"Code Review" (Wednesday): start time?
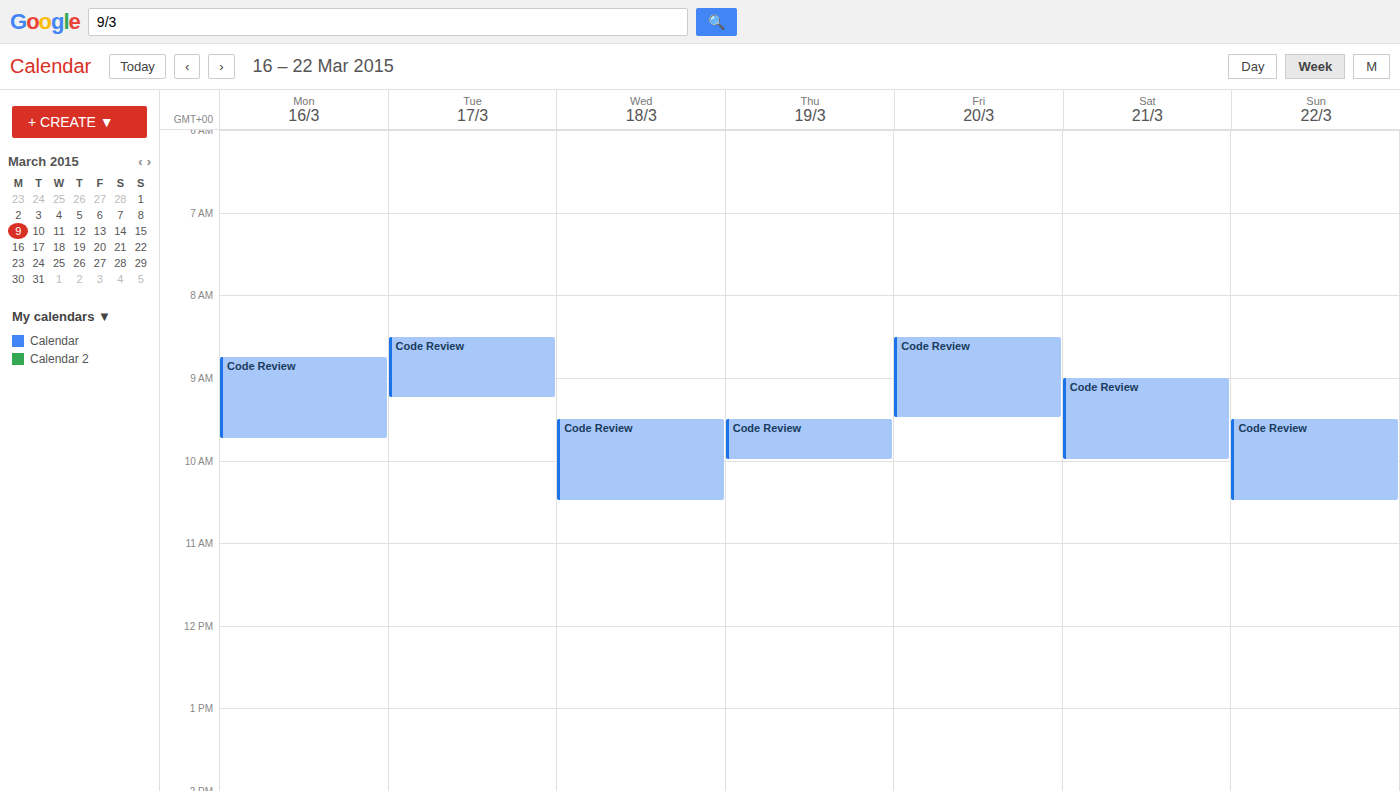
9:30 AM